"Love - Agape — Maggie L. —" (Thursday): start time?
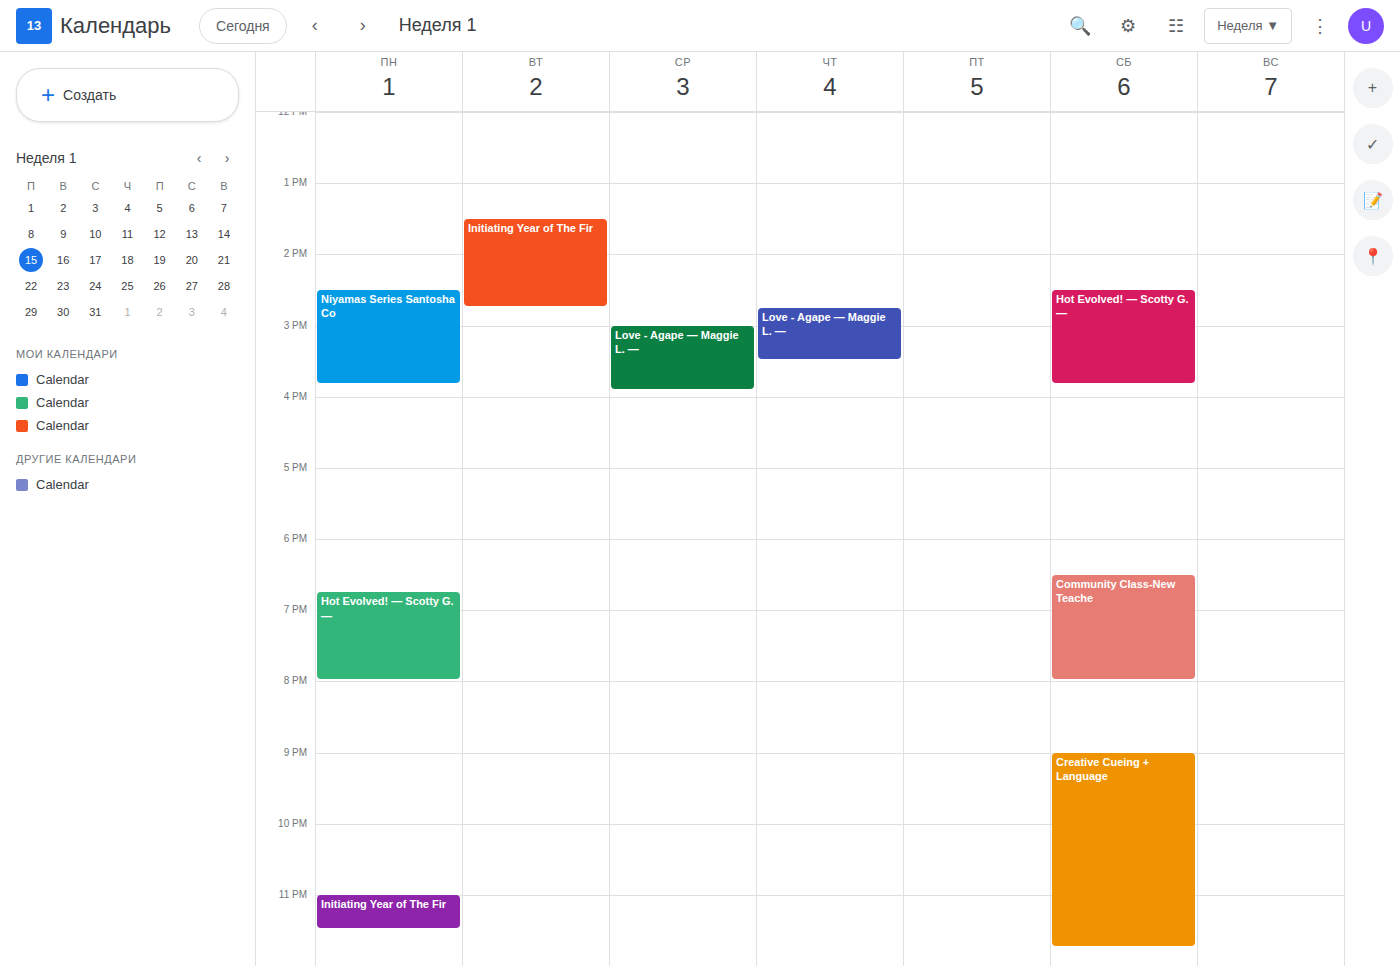
2:45 PM